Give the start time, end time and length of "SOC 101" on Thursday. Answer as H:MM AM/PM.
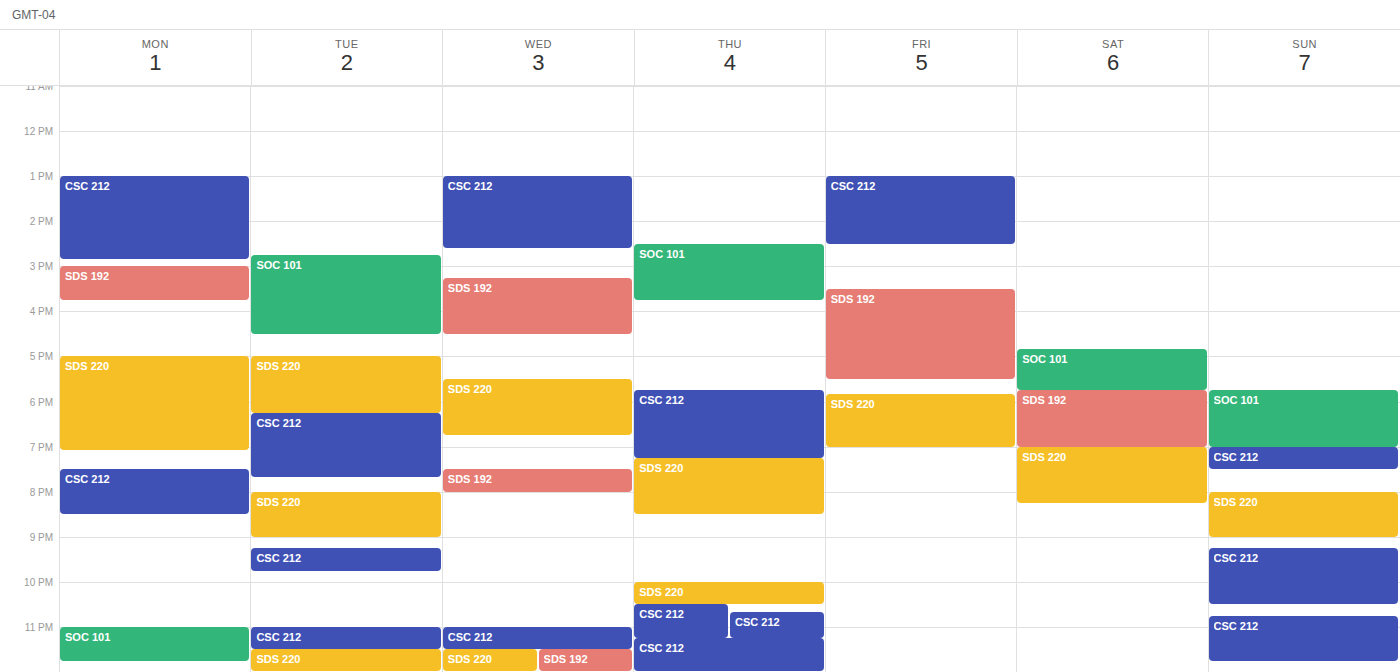
2:30 PM to 3:45 PM, 1 hour 15 minutes